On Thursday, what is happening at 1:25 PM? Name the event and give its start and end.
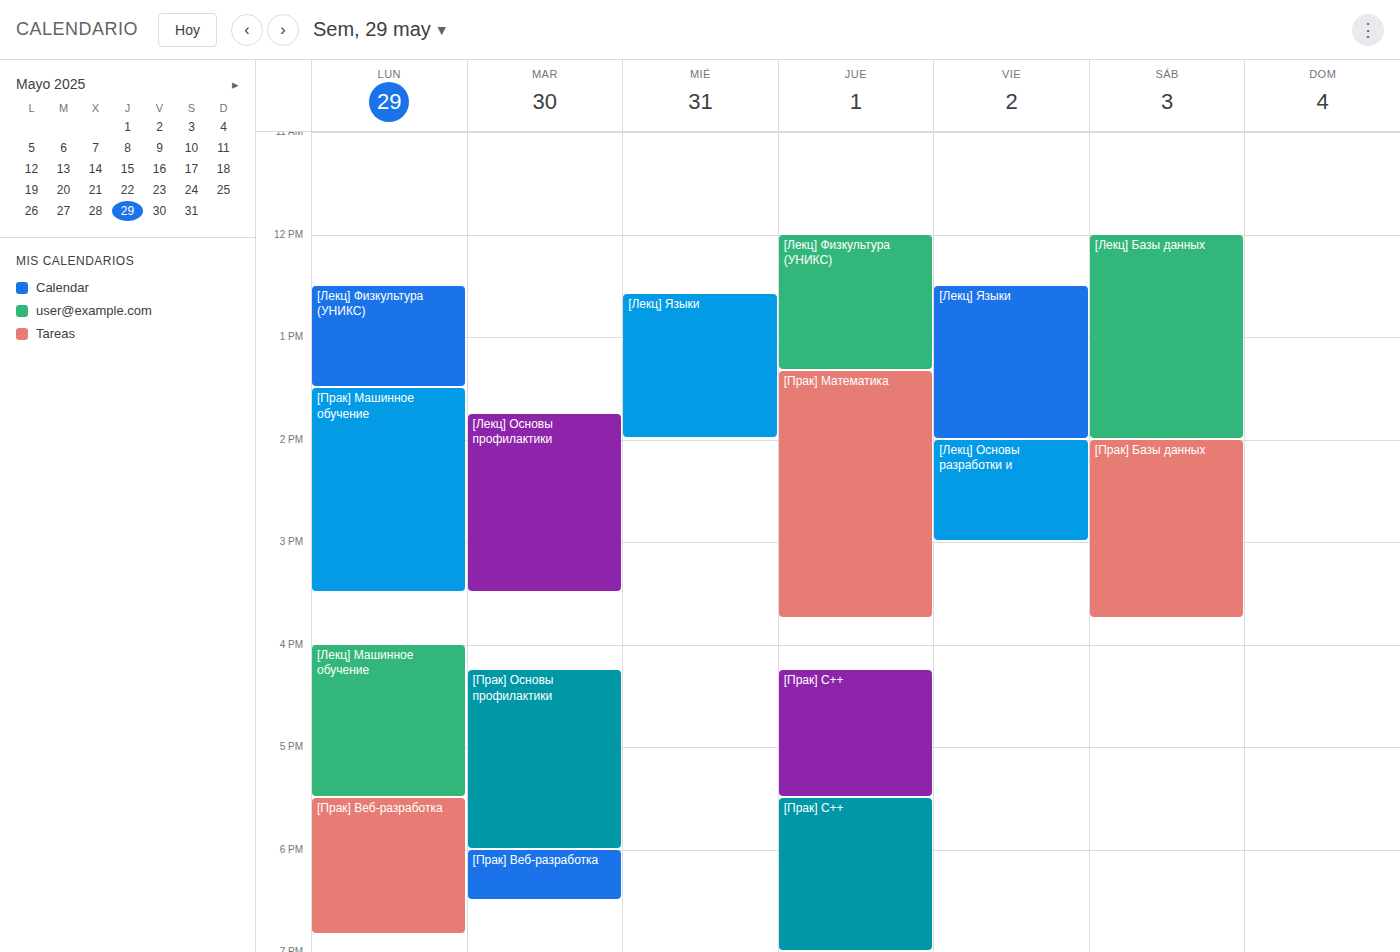
"[Прак] Математика", 1:20 PM to 3:45 PM